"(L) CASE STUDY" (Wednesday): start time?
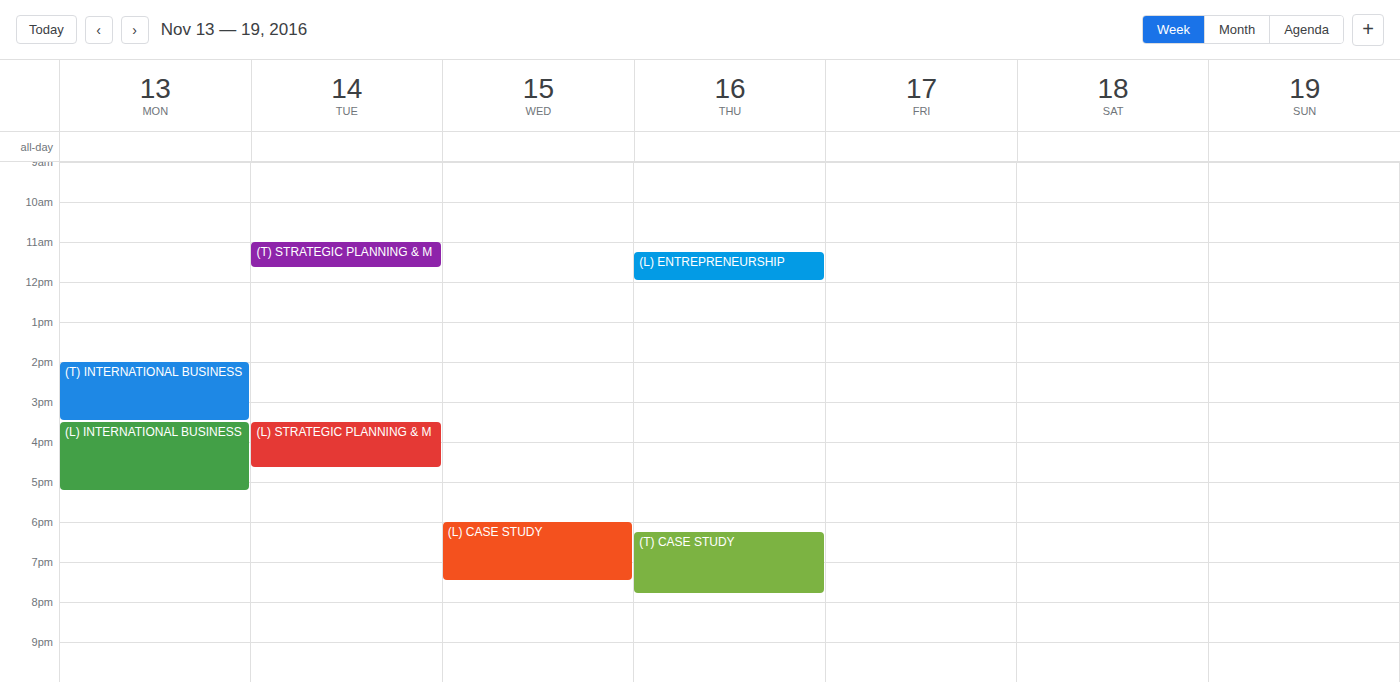
6:00 PM